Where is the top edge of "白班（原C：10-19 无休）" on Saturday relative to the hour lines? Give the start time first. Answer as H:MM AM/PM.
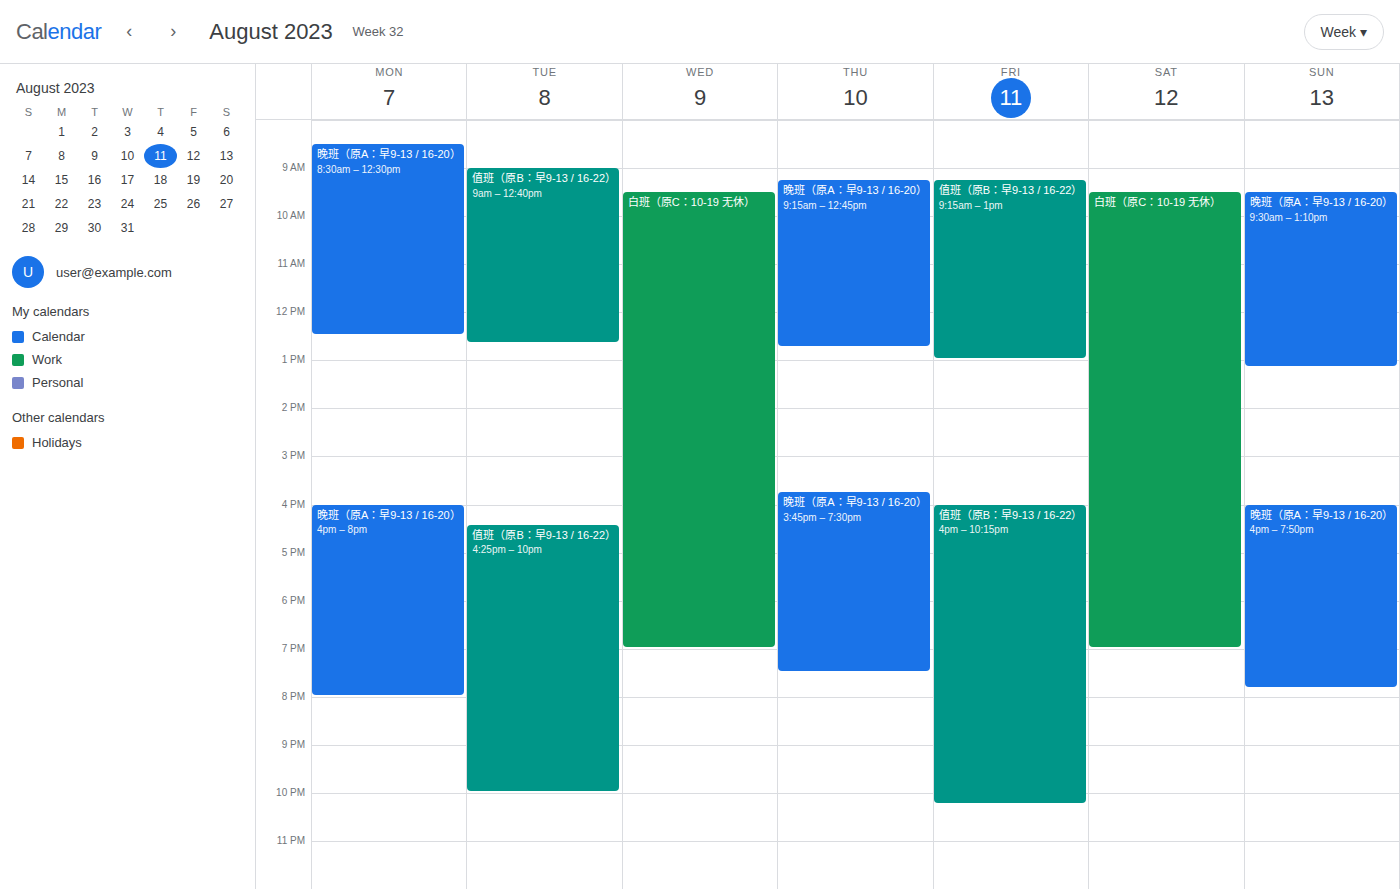
9:30 AM -- halfway between the 9 AM and 10 AM lines.